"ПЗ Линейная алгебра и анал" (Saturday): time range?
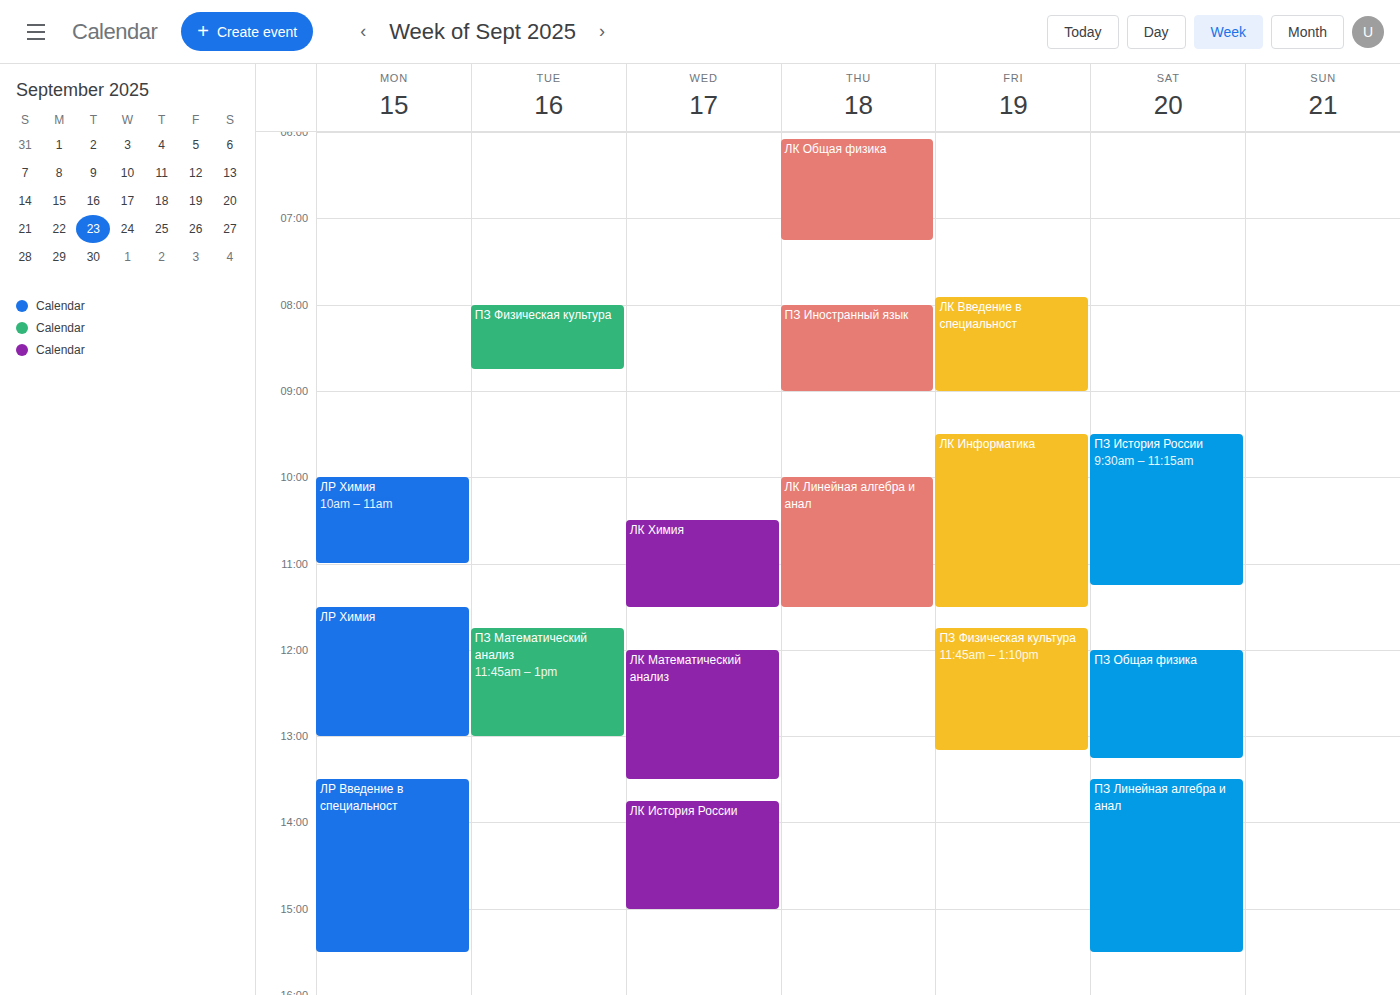
1:30 PM to 3:30 PM